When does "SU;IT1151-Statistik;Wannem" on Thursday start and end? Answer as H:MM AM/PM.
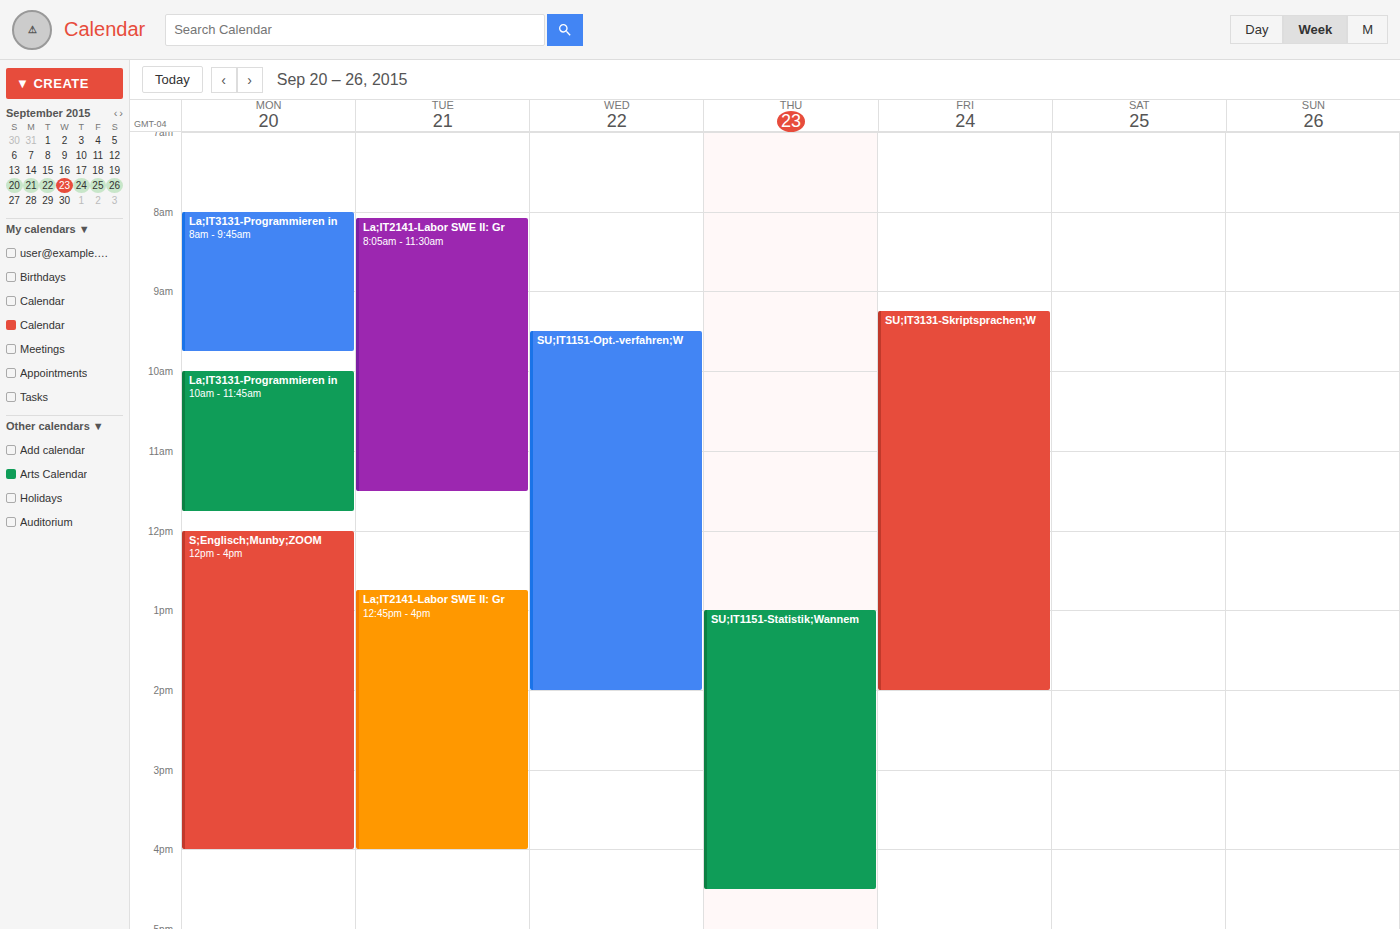
1:00 PM to 4:30 PM